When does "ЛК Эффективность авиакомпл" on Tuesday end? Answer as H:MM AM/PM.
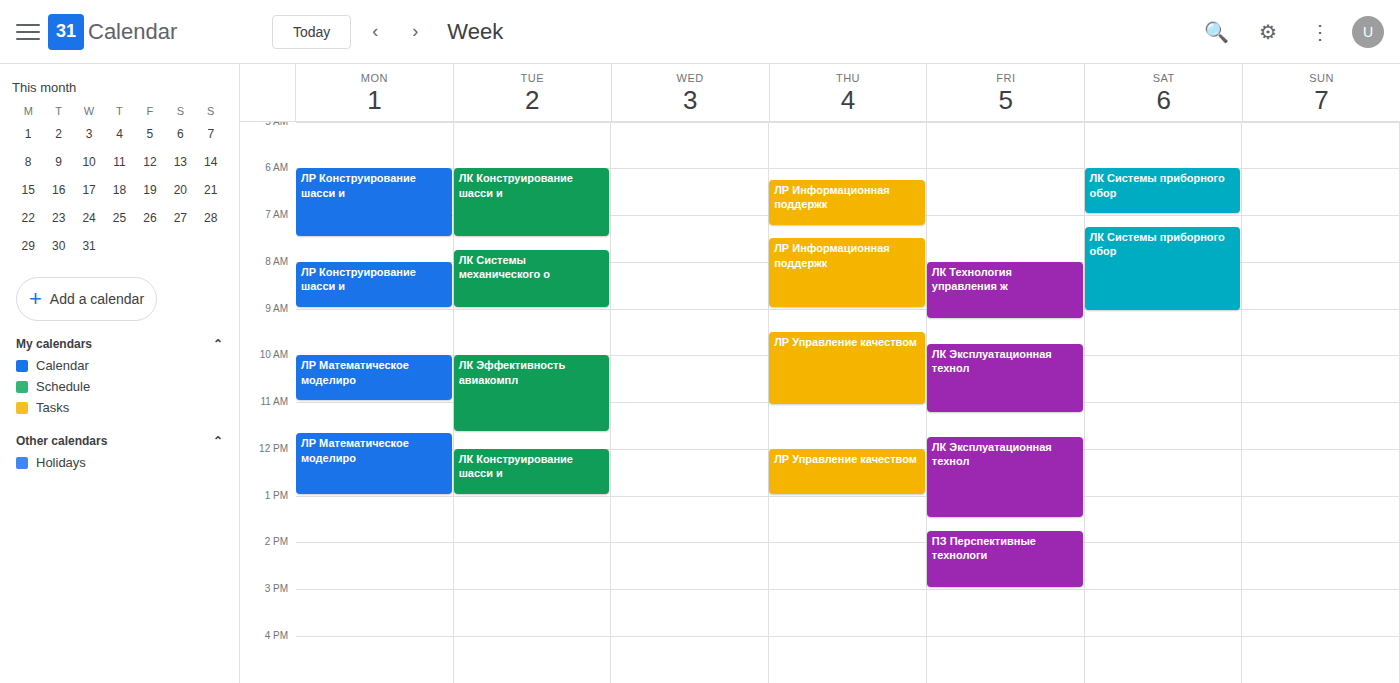
11:40 AM